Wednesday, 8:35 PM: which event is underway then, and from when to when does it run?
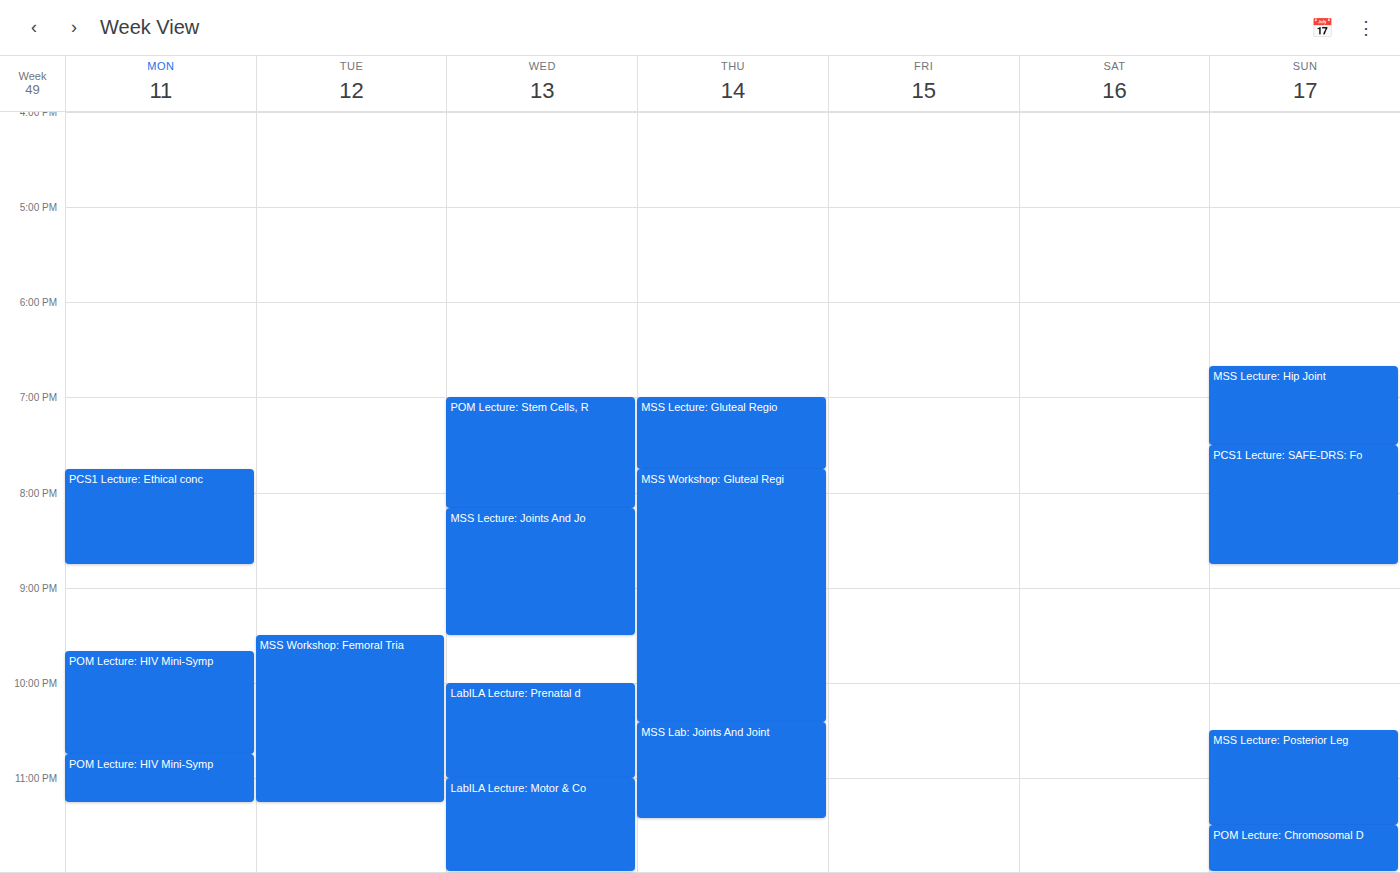
"MSS Lecture: Joints And Jo", 8:10 PM to 9:30 PM